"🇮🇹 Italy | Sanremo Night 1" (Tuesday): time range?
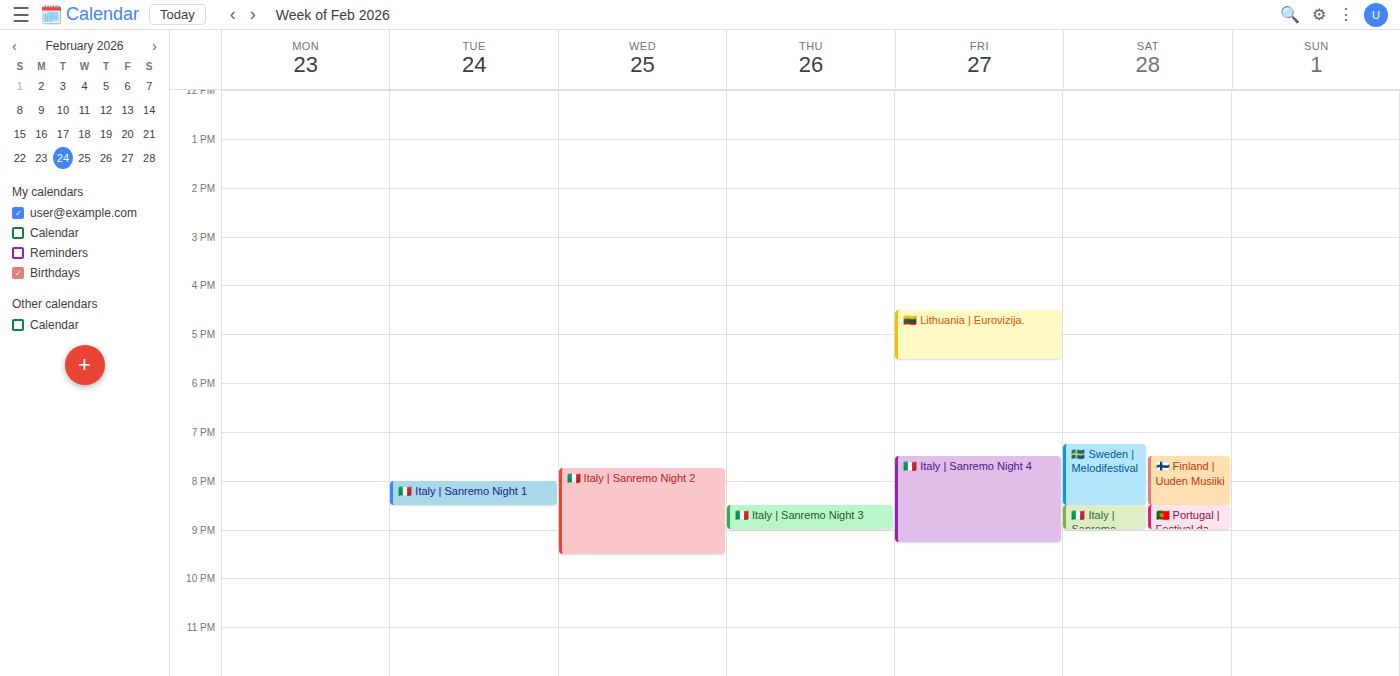
8:00 PM to 8:30 PM